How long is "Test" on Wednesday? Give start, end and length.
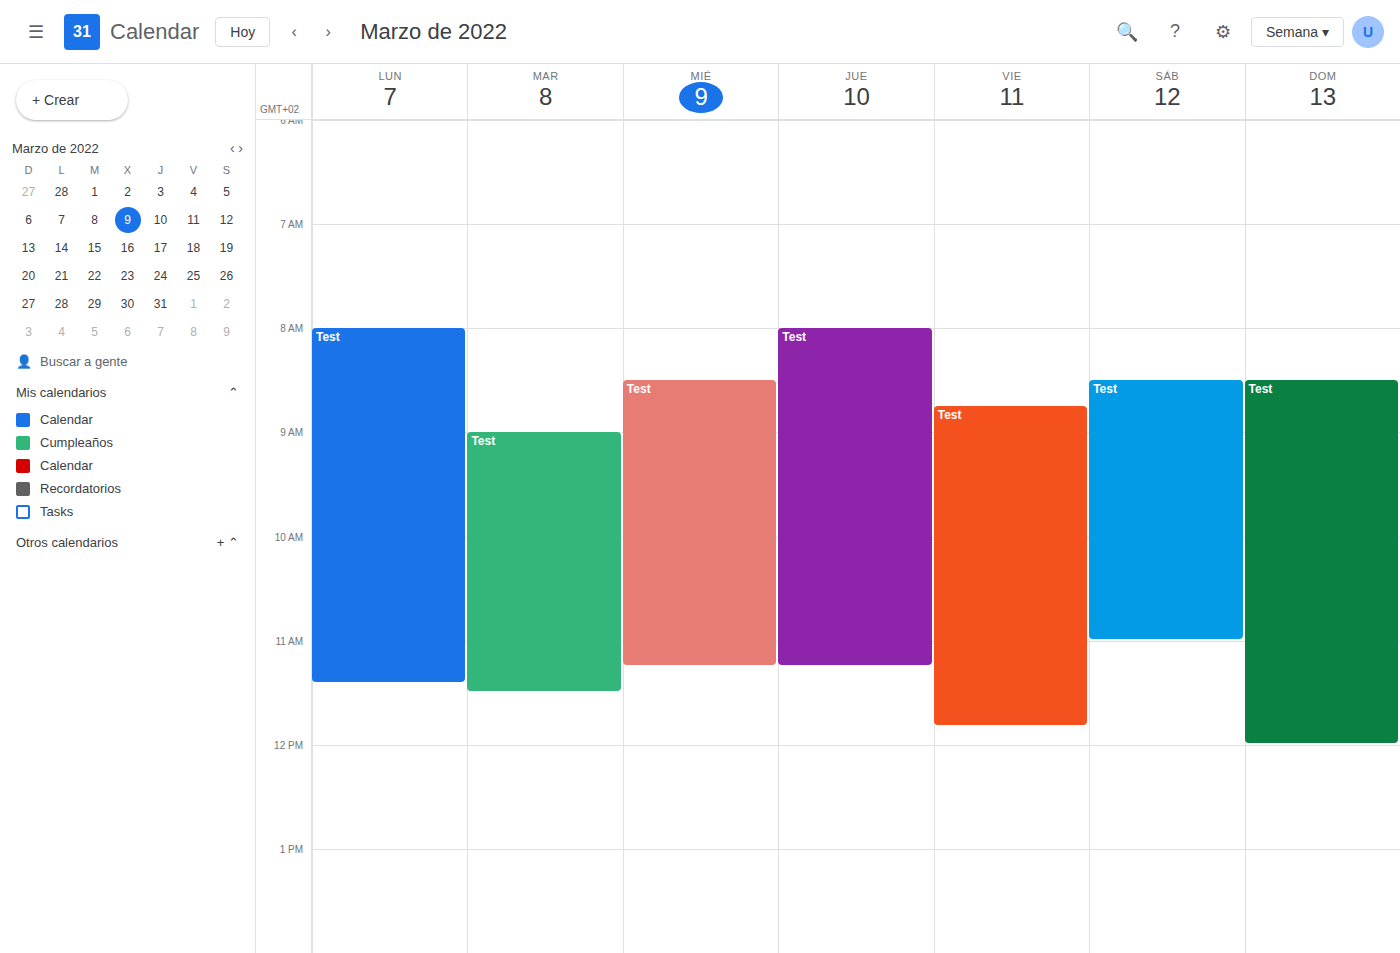
08:30 to 11:15, 2 hours 45 minutes